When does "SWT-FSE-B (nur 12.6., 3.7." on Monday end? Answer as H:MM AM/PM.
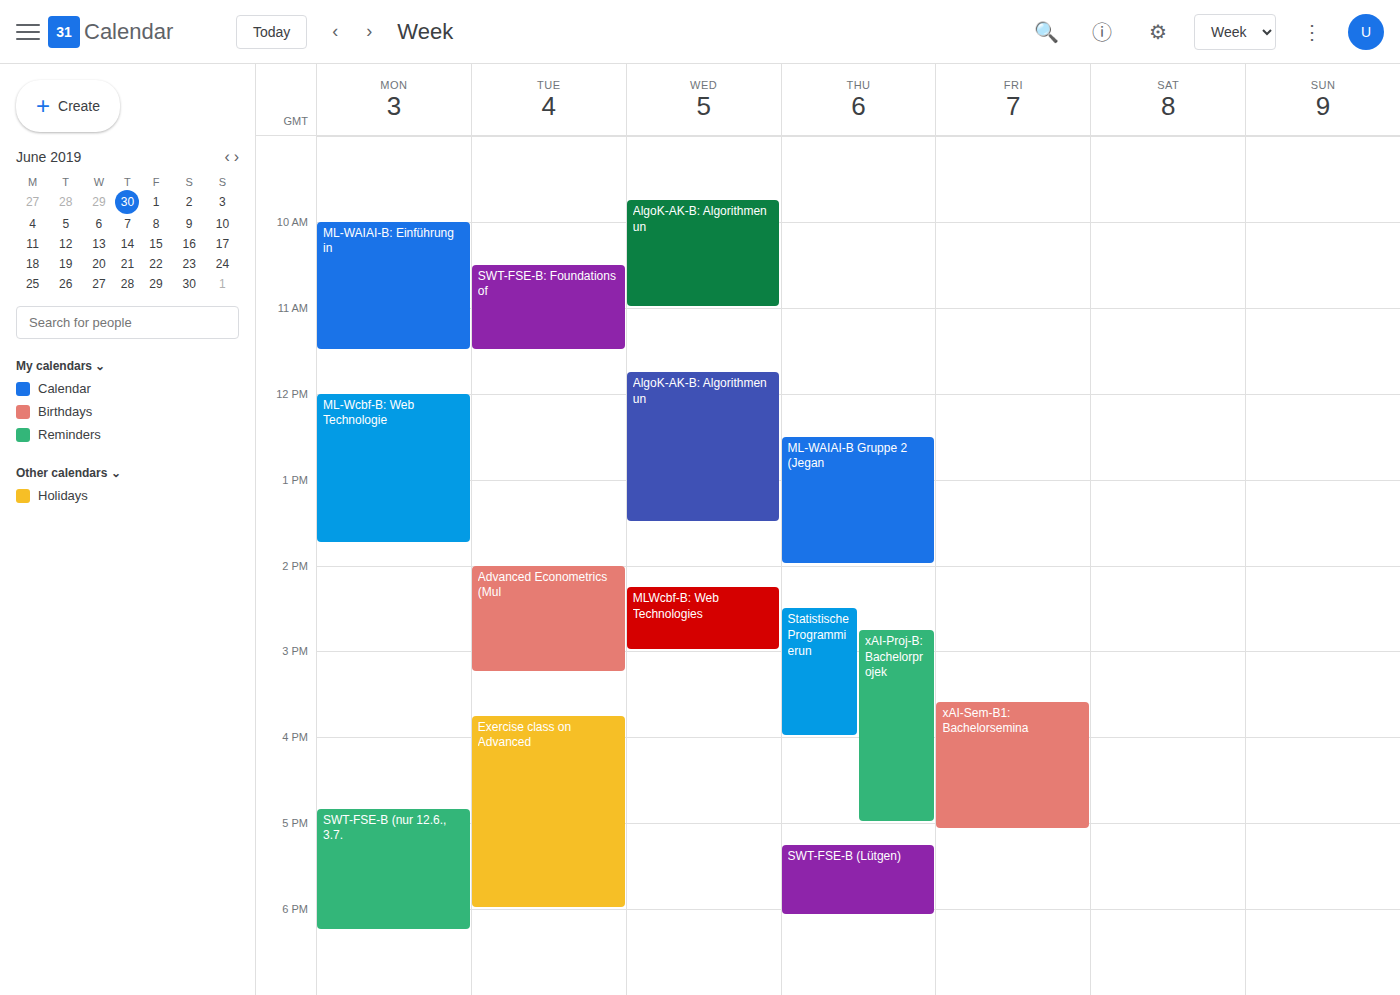
6:15 PM